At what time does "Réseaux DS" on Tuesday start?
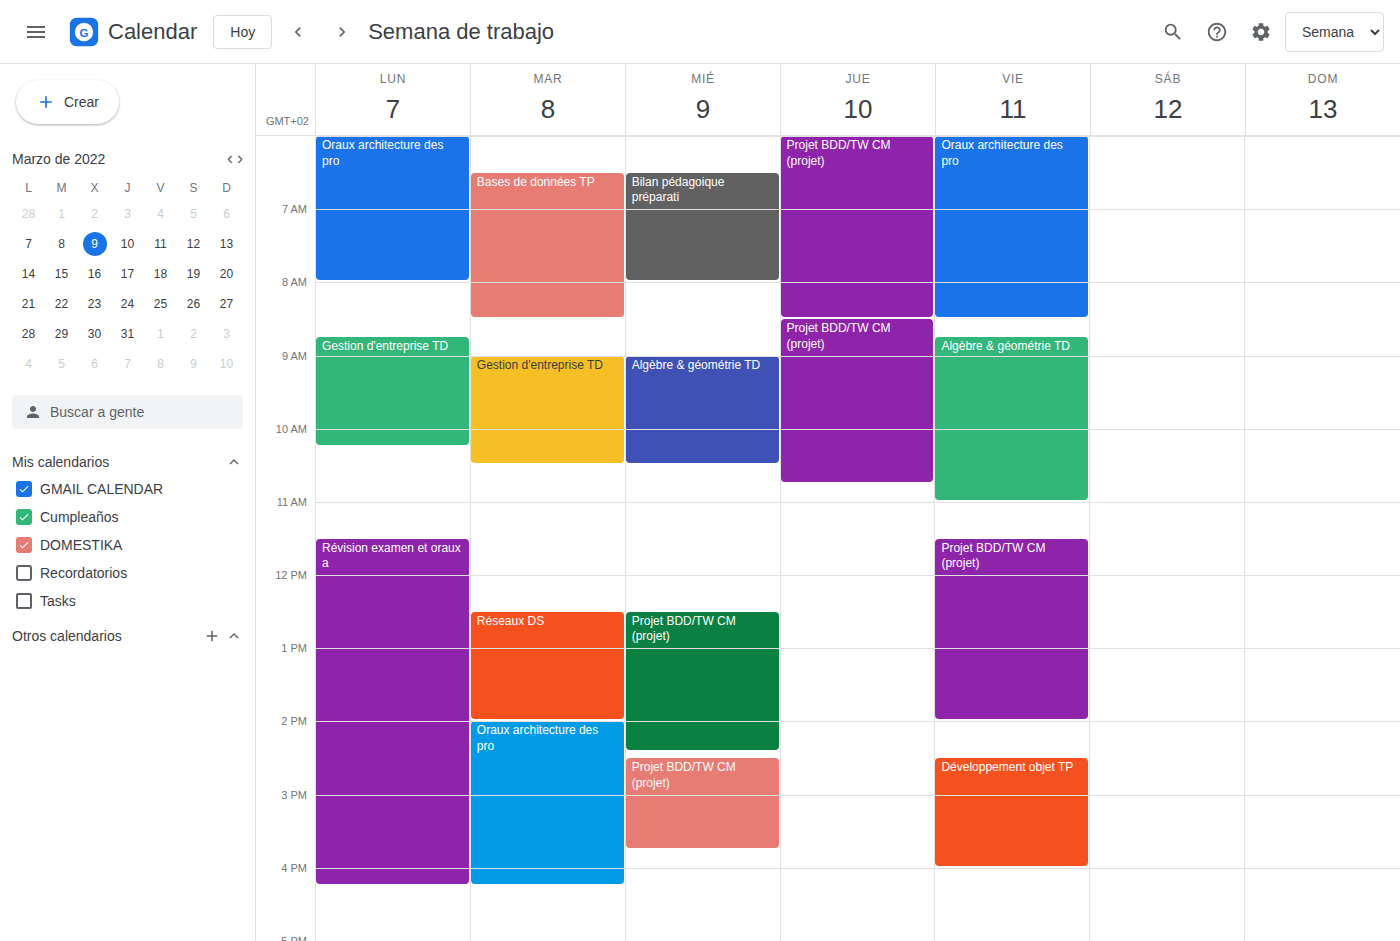
12:30 PM